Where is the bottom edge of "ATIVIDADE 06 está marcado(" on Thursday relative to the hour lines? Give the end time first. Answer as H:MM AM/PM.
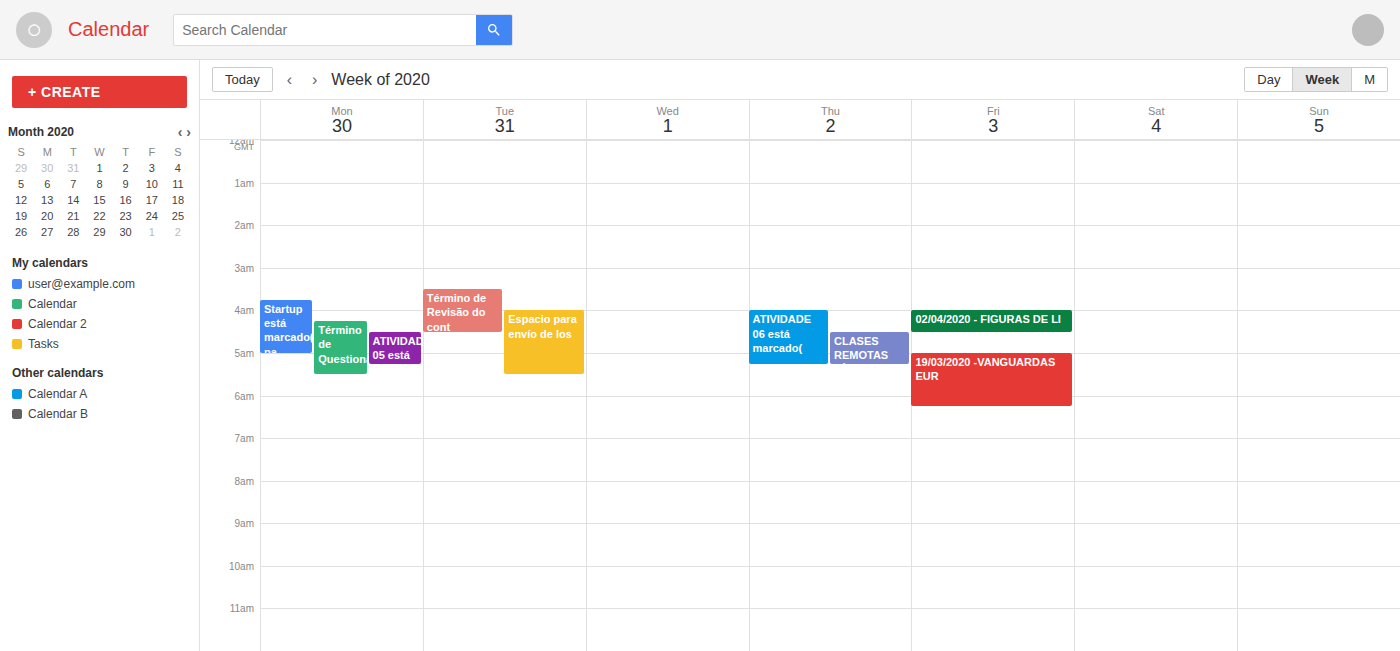
5:15 AM -- neither: a quarter of the way from the 5 AM line to the 6 AM line.